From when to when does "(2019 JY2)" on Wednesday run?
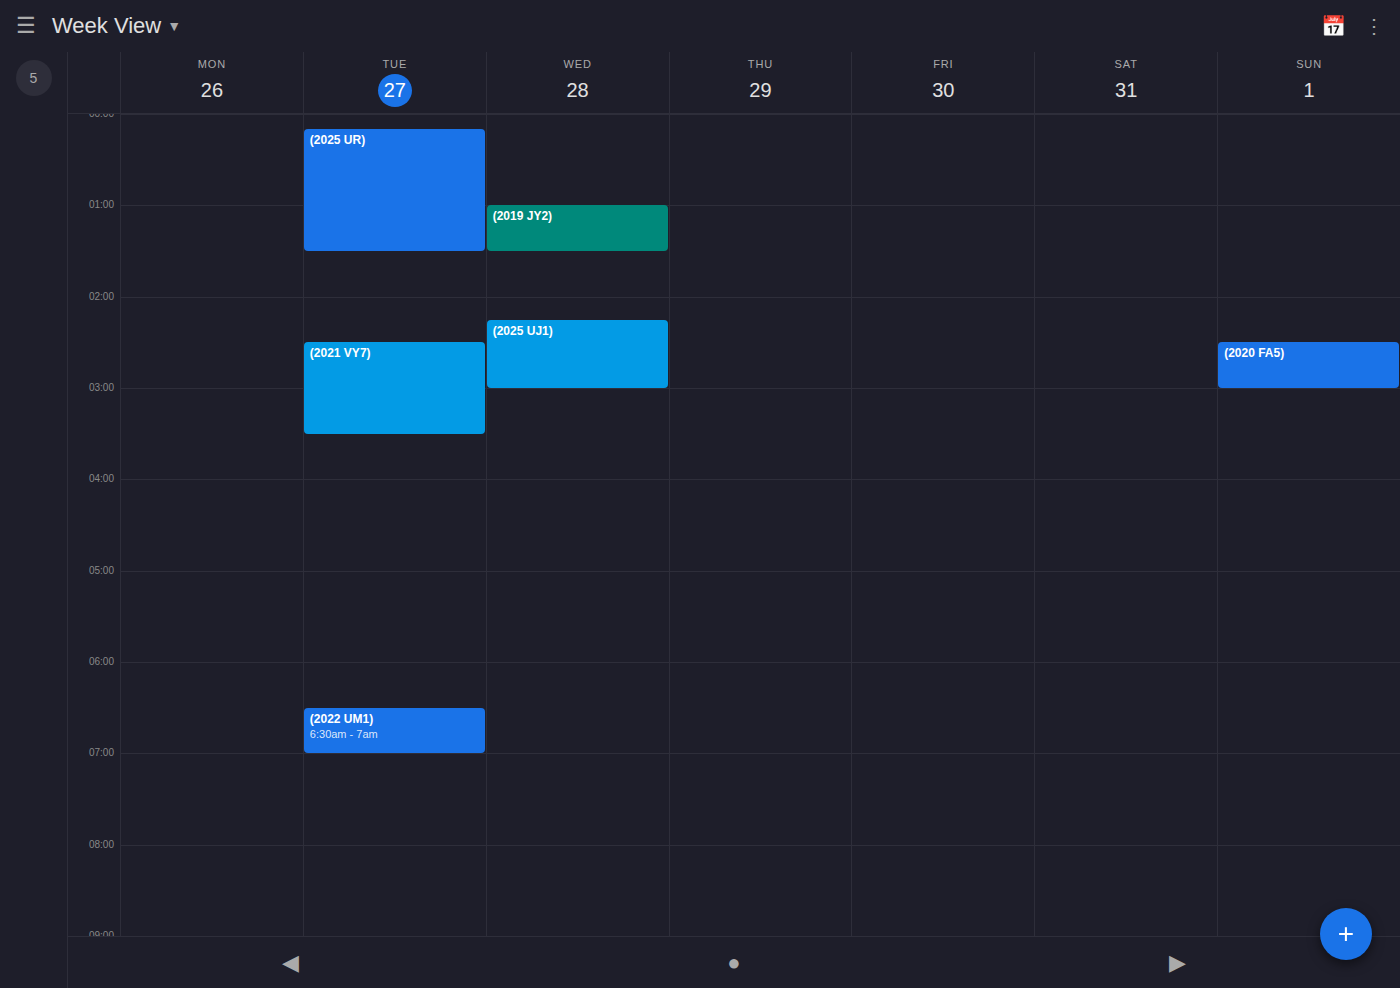
1:00 AM to 1:30 AM